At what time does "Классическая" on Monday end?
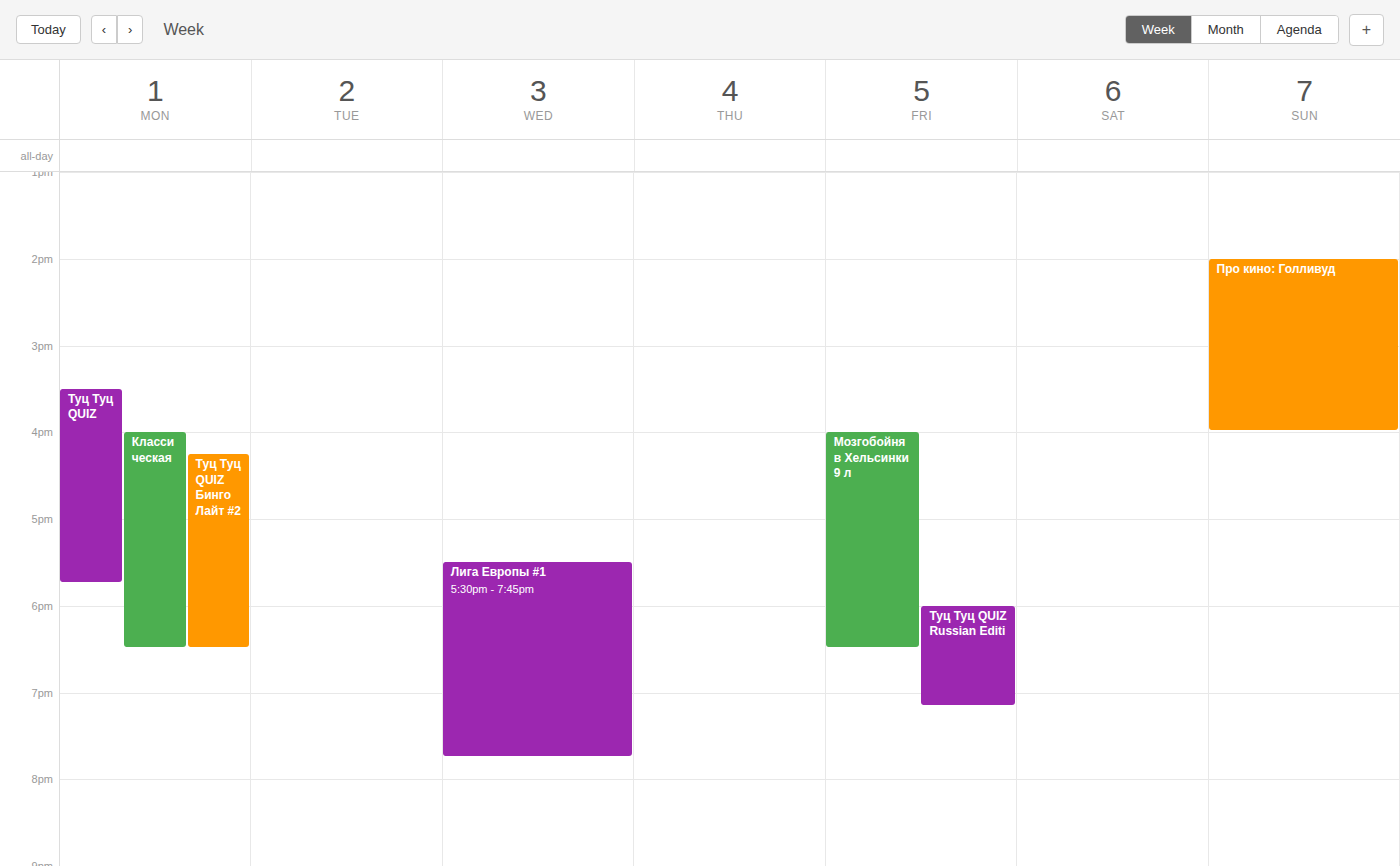
6:30 PM